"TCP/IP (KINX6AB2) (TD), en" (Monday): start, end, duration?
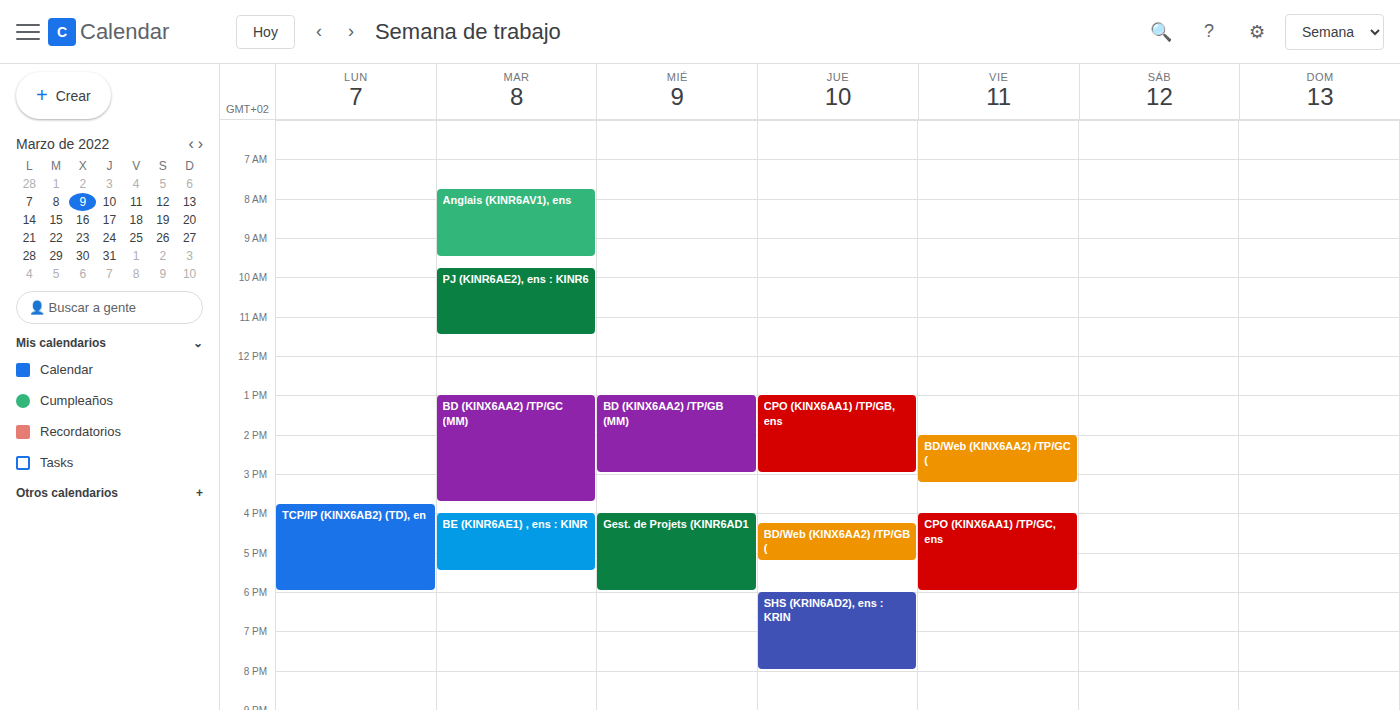
3:45 PM to 6:00 PM, 2 hours 15 minutes